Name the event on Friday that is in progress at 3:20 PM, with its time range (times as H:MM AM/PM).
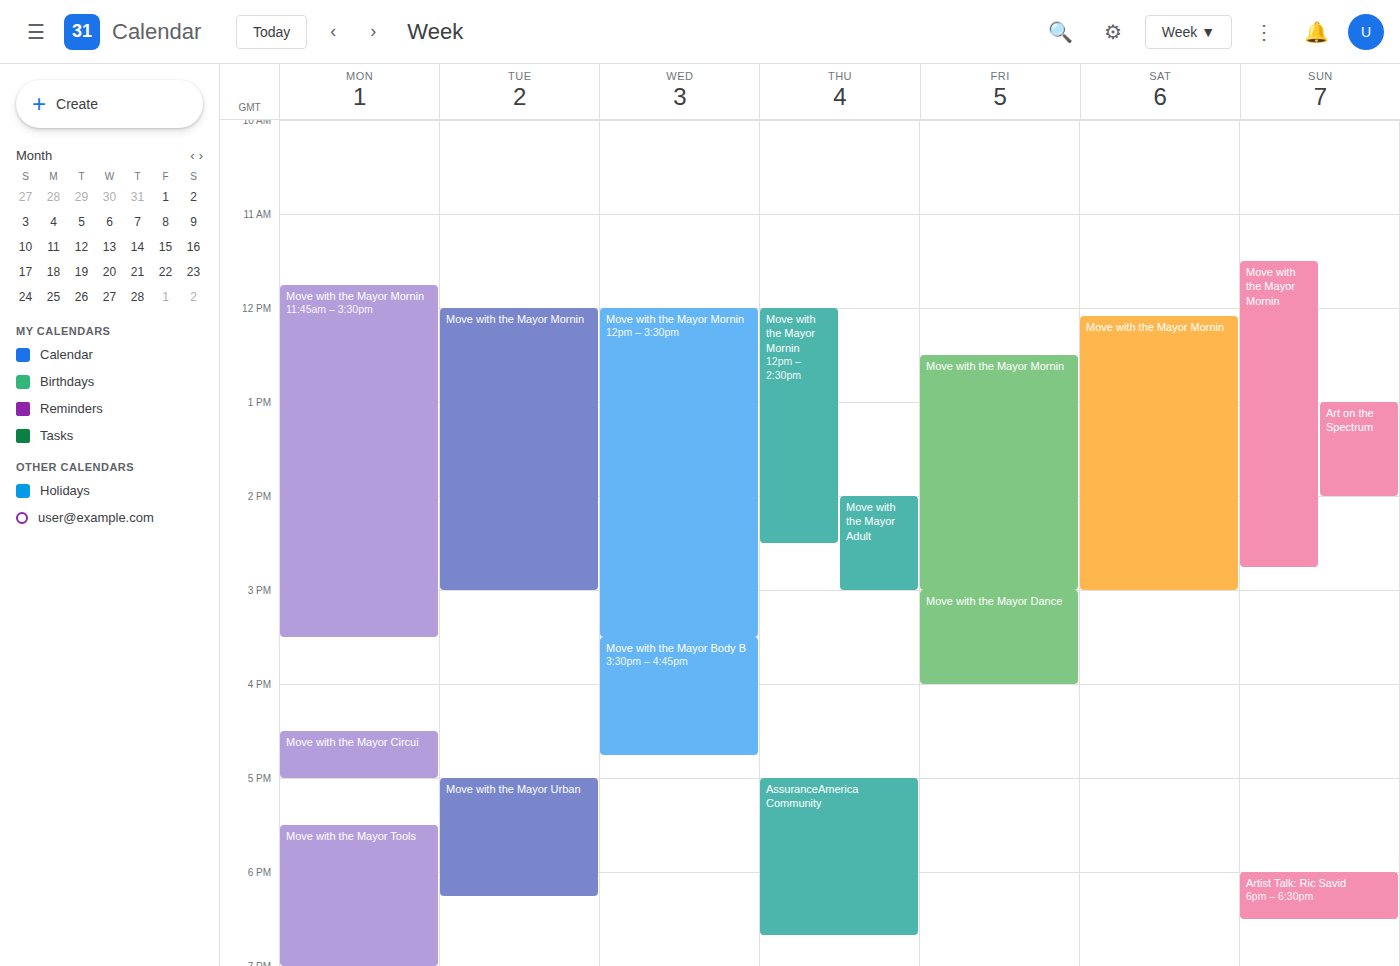
"Move with the Mayor Dance", 3:00 PM to 4:00 PM